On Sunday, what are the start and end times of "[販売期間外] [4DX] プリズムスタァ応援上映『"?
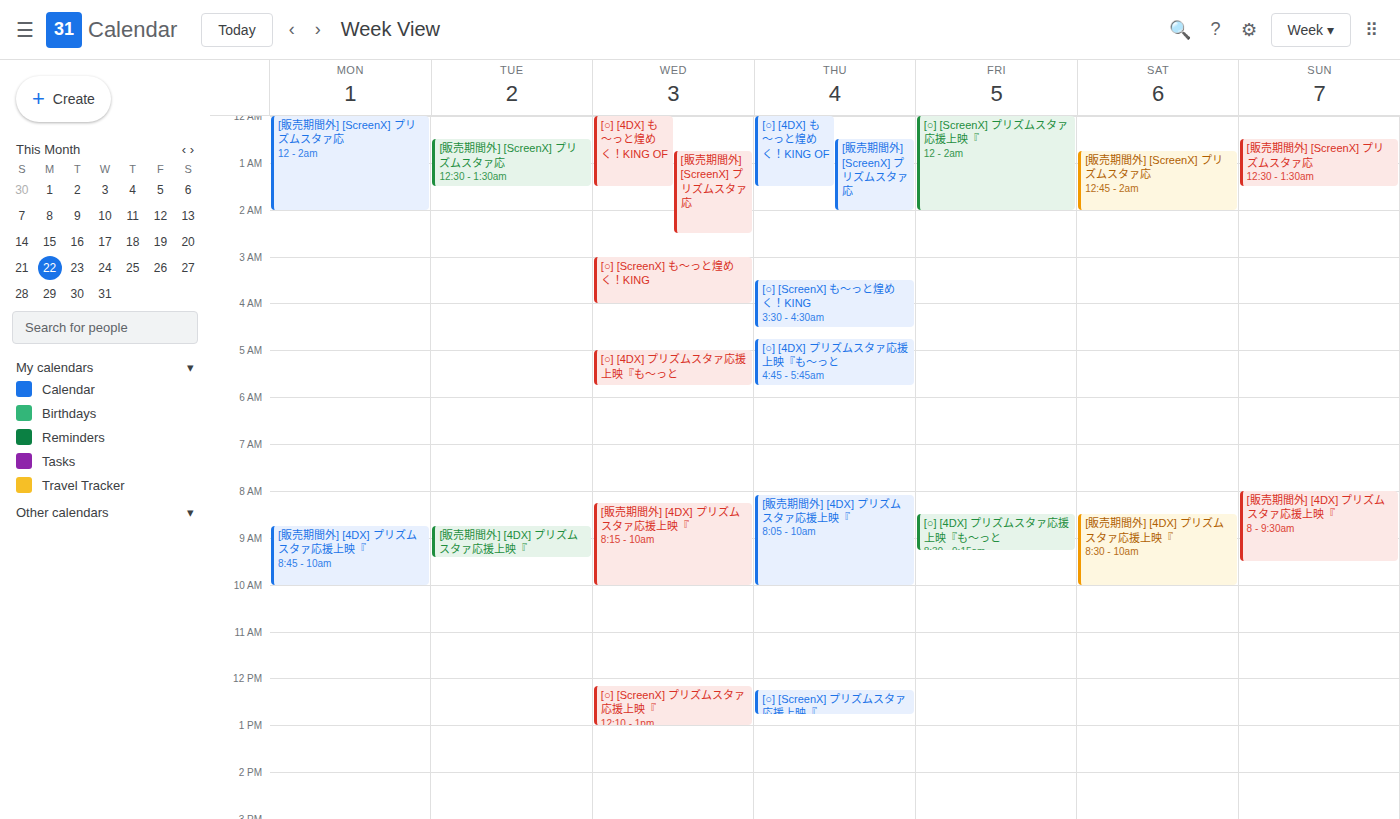
8:00 AM to 9:30 AM